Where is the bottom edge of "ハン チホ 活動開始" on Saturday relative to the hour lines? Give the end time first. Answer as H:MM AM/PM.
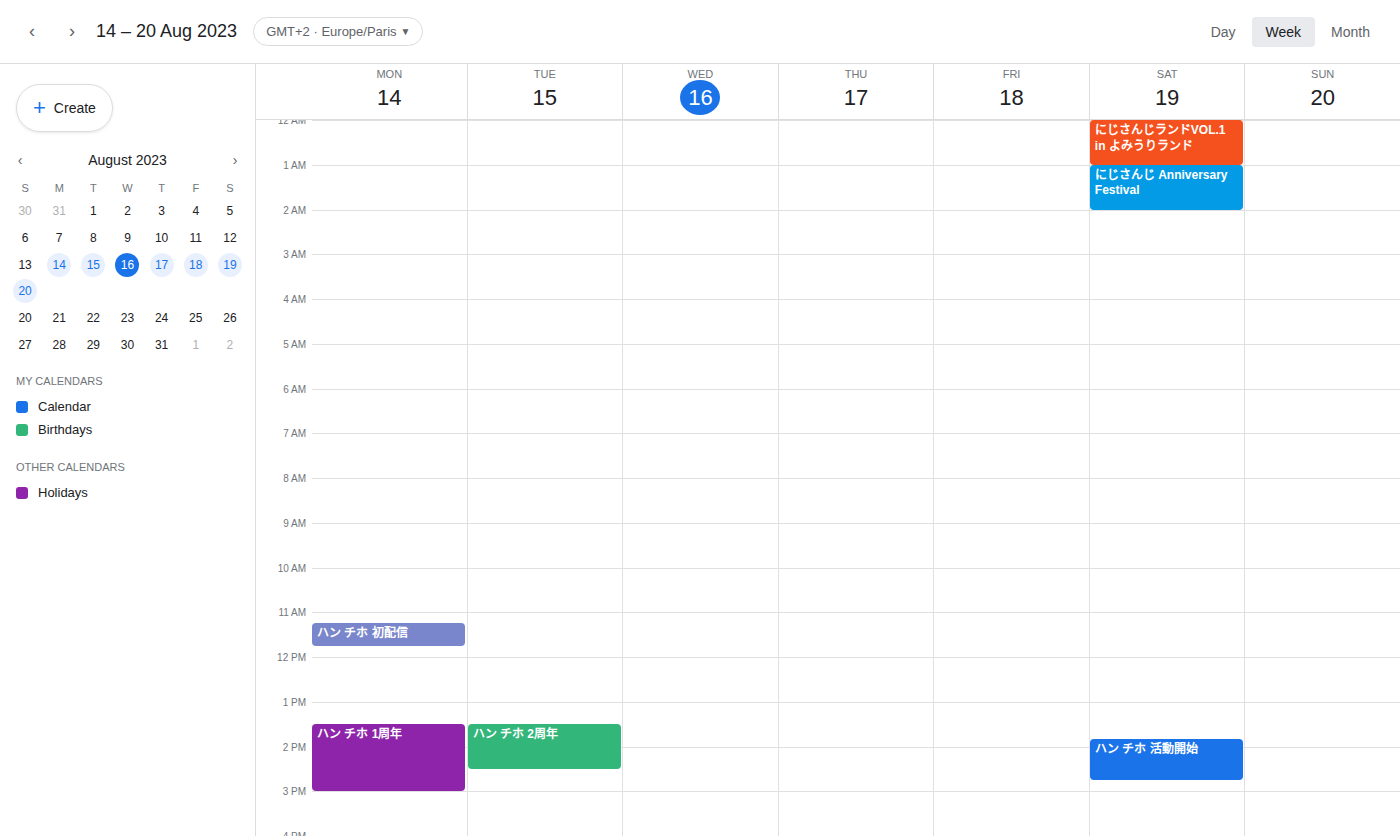
2:45 PM -- neither: three quarters of the way from the 2 PM line to the 3 PM line.